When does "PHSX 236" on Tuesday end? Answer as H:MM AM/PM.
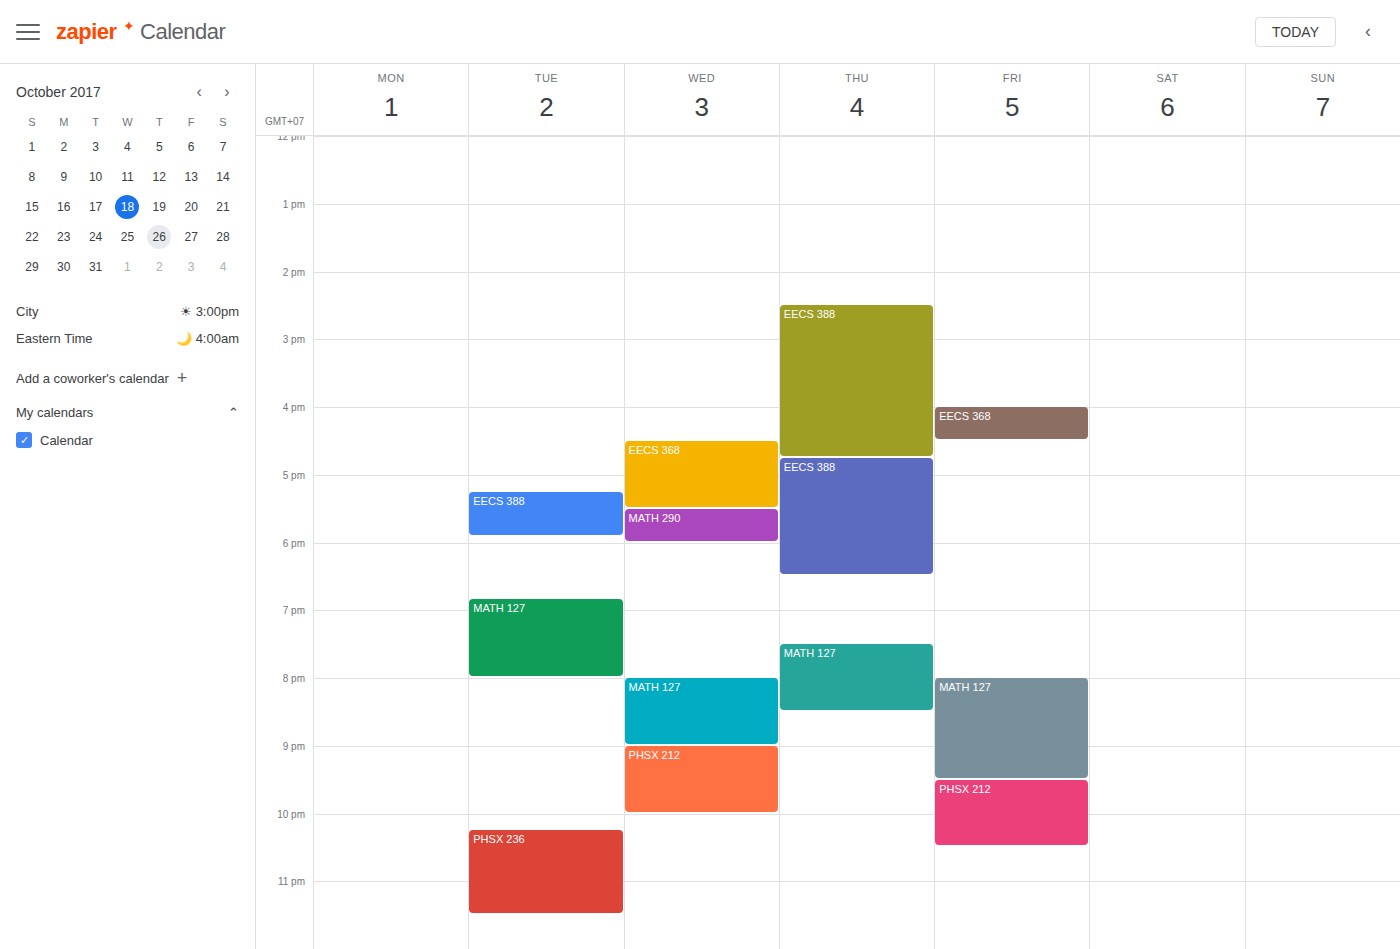
11:30 PM